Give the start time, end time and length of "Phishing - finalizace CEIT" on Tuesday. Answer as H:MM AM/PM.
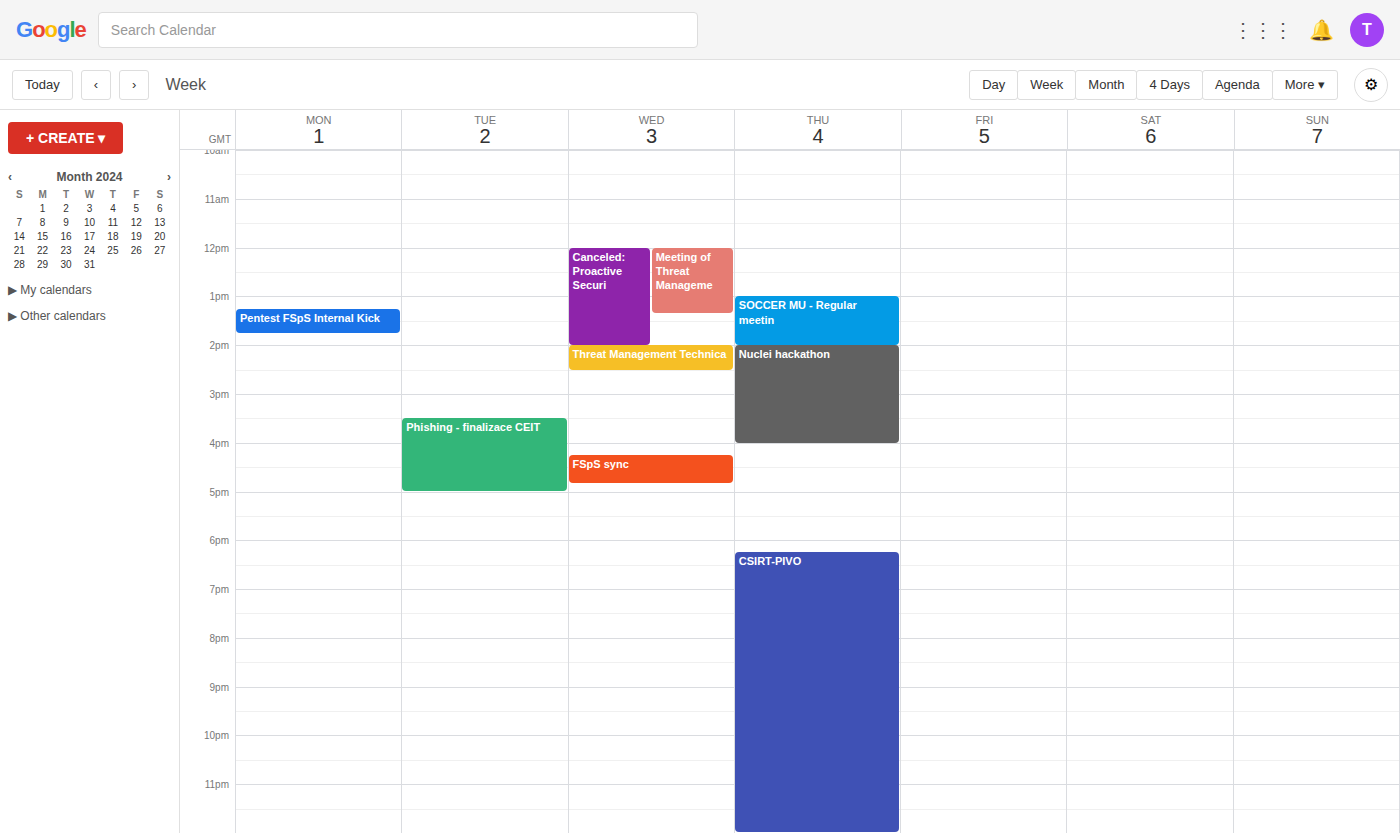
3:30 PM to 5:00 PM, 1 hour 30 minutes